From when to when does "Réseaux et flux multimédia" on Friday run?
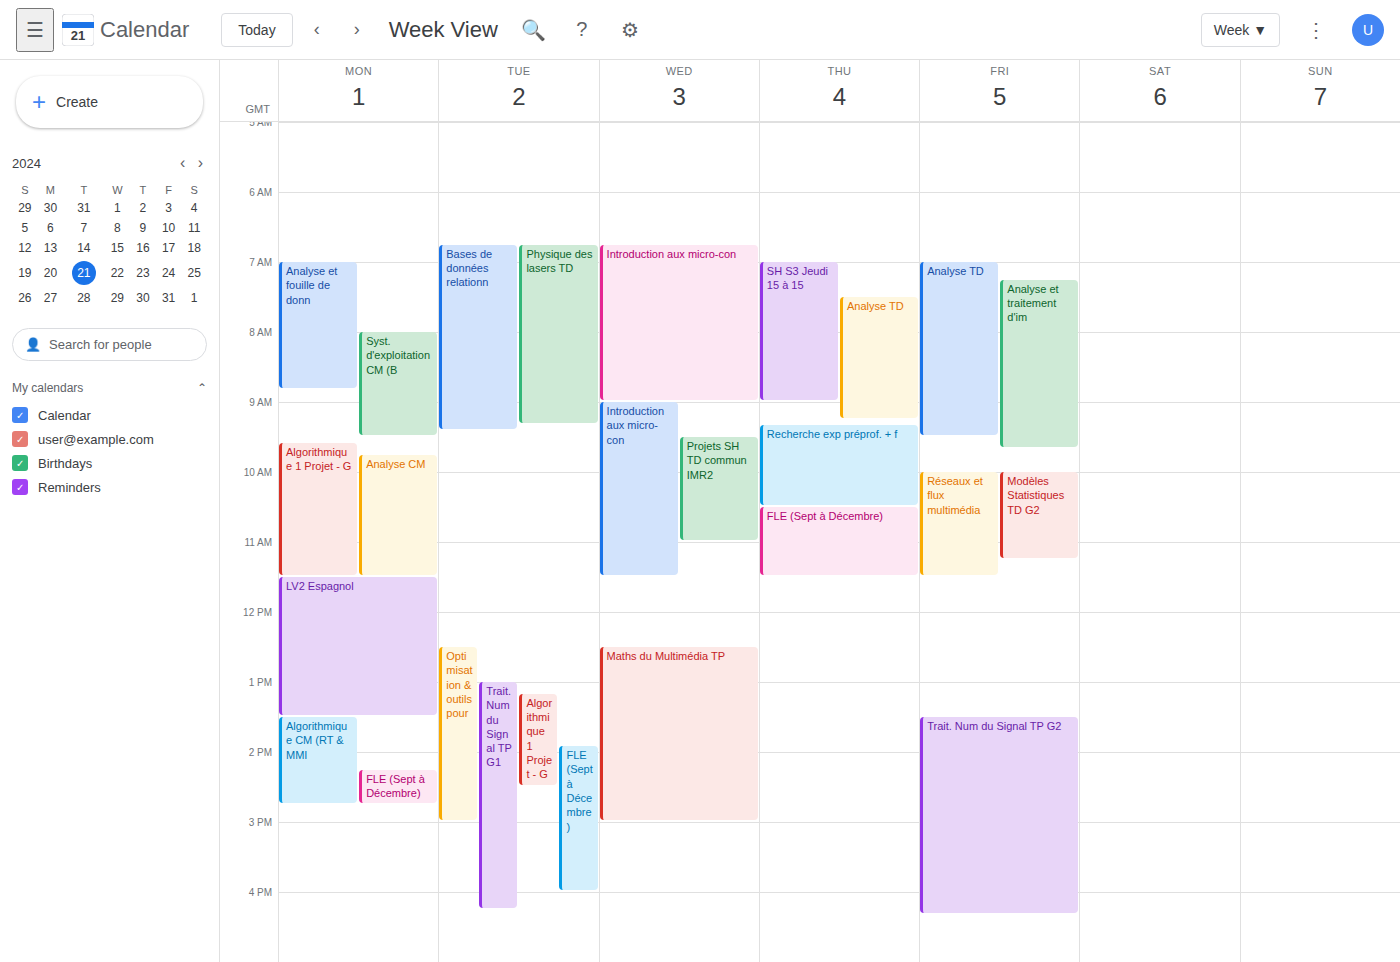
10:00 to 11:30